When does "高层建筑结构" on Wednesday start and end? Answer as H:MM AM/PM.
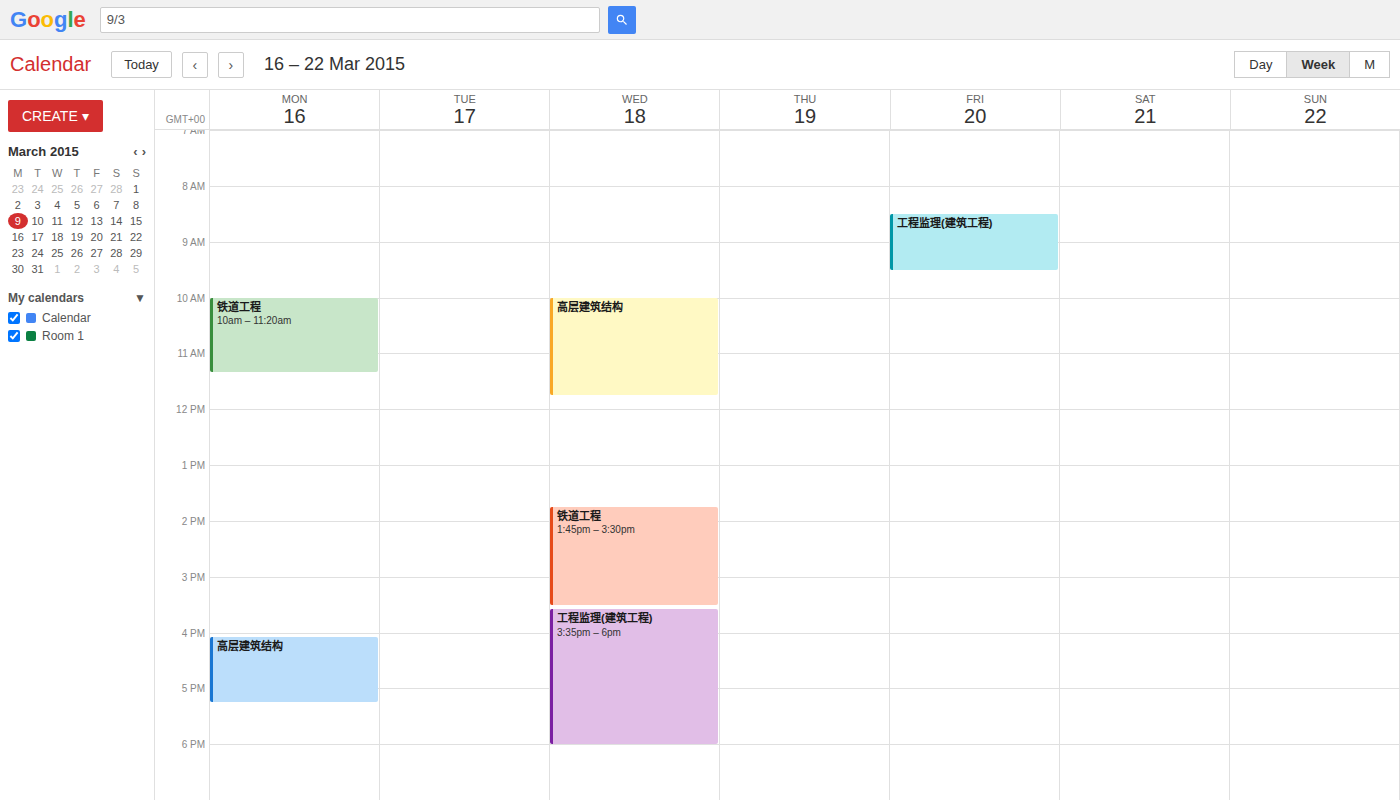
10:00 AM to 11:45 AM